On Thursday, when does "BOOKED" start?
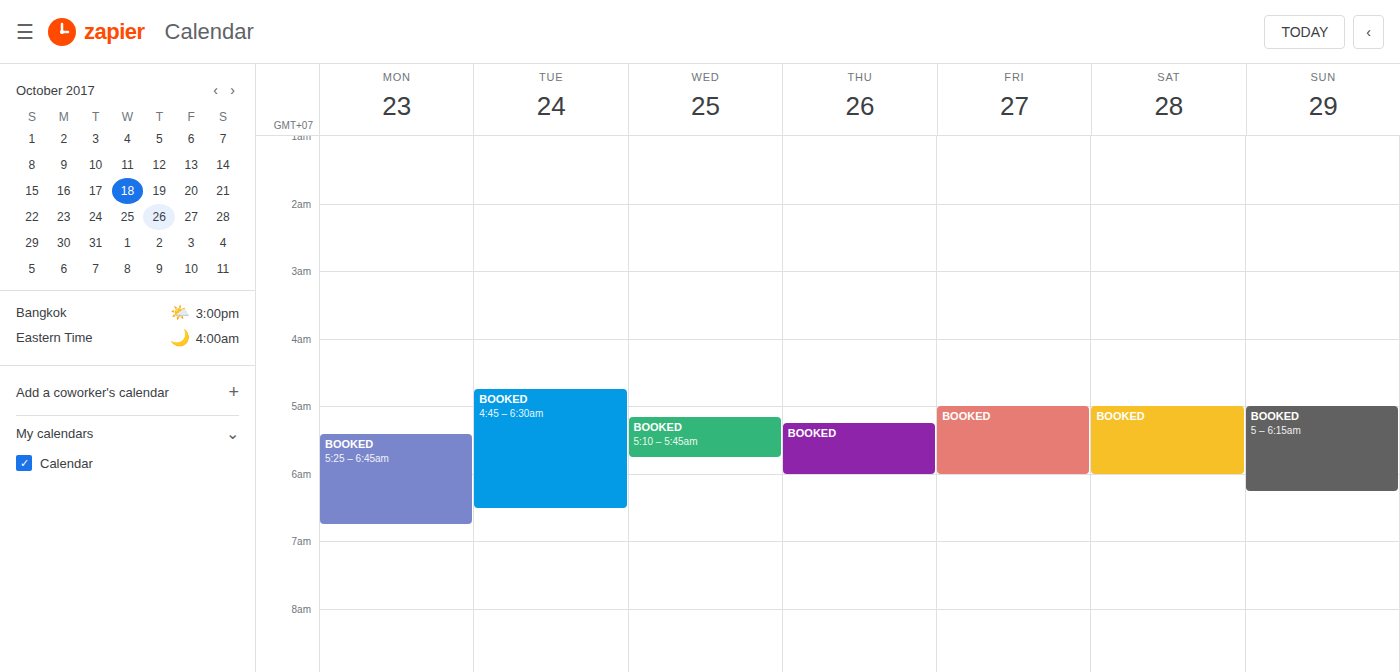
5:15 AM